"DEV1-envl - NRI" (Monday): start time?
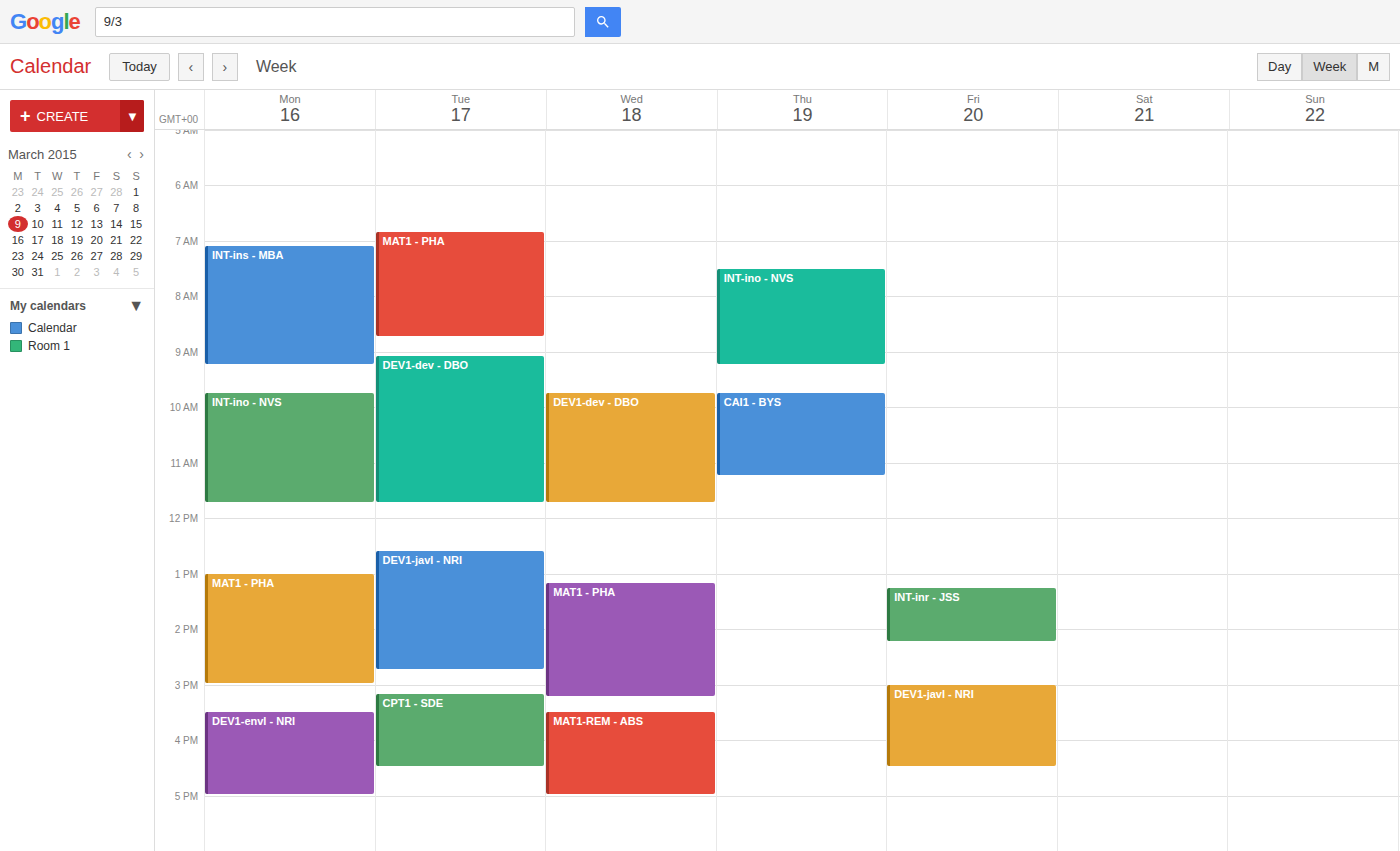
3:30 PM